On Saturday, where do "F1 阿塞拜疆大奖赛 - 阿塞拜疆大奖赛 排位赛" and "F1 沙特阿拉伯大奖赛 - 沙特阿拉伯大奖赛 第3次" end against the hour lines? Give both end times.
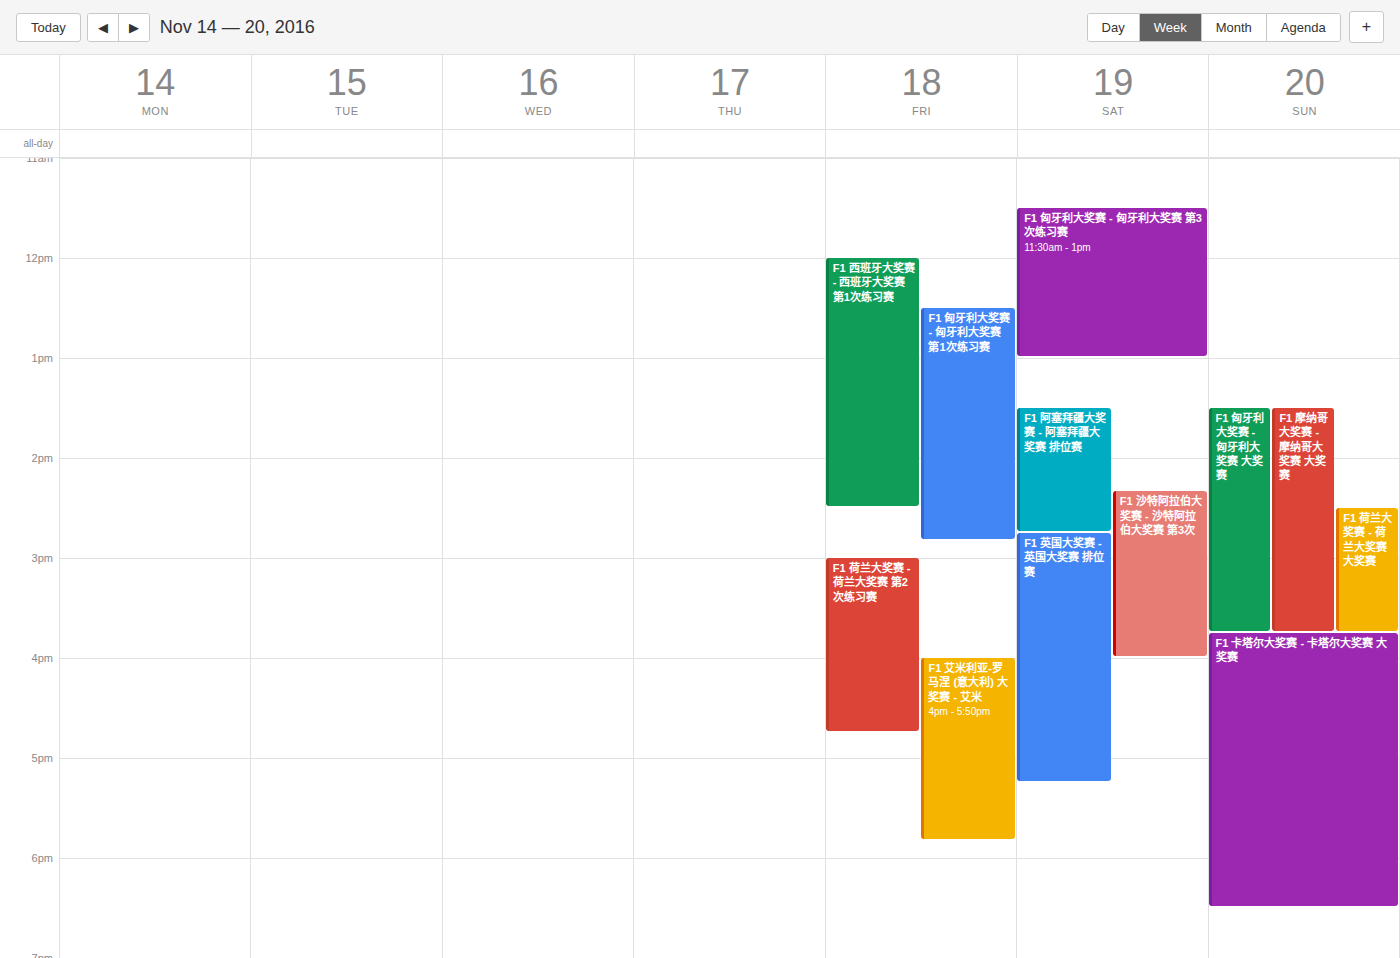
"F1 阿塞拜疆大奖赛 - 阿塞拜疆大奖赛 排位赛": 2:45 PM, neither: three quarters of the way from the 2 PM line to the 3 PM line. "F1 沙特阿拉伯大奖赛 - 沙特阿拉伯大奖赛 第3次": 4:00 PM, exactly on the 4 PM line.